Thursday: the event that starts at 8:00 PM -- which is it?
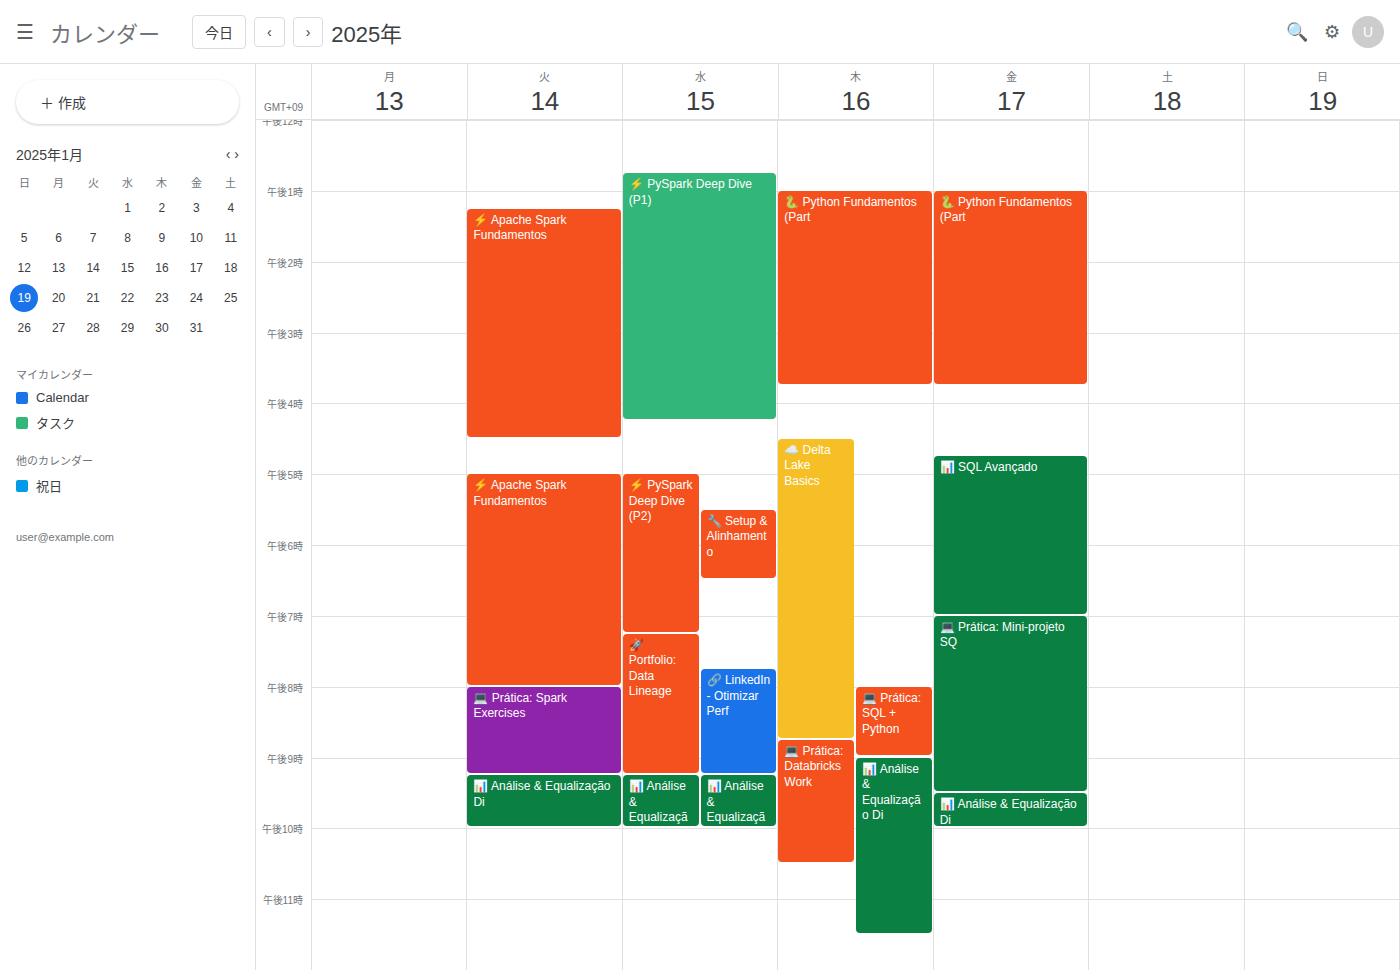
"💻 Prática: SQL + Python"